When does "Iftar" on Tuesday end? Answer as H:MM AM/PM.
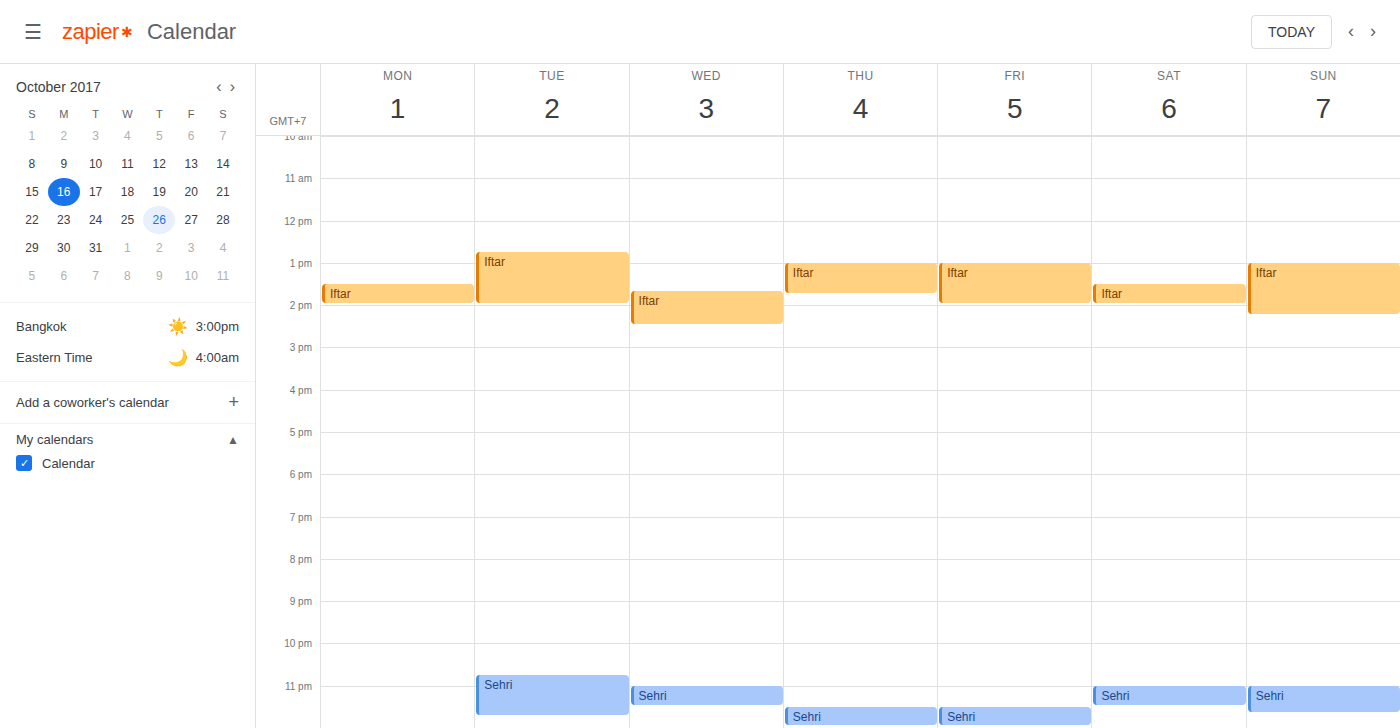
2:00 PM